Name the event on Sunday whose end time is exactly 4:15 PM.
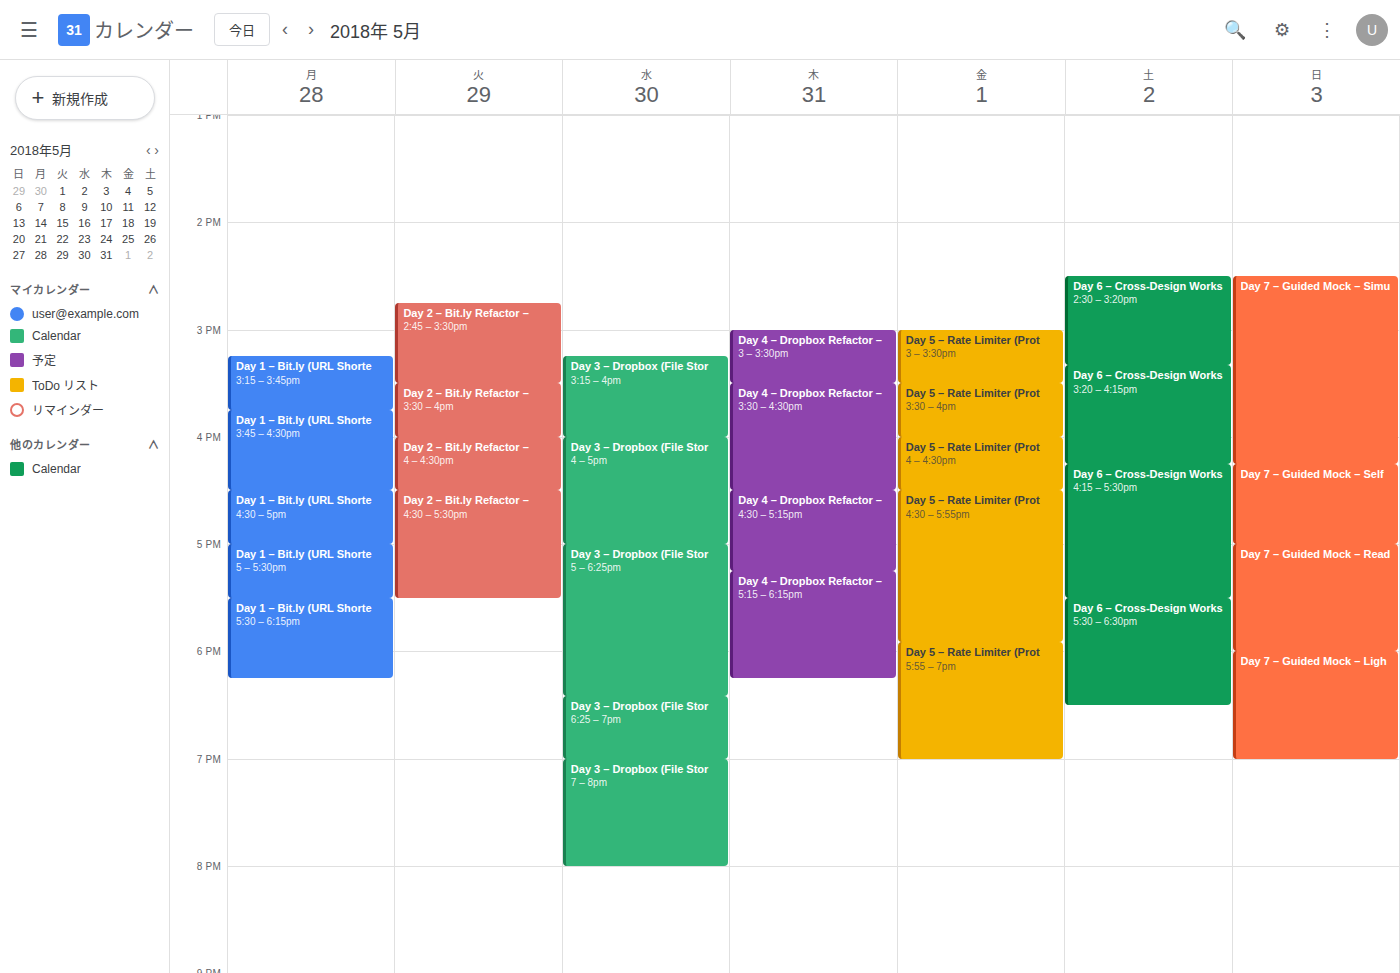
"Day 7 – Guided Mock – Simu"